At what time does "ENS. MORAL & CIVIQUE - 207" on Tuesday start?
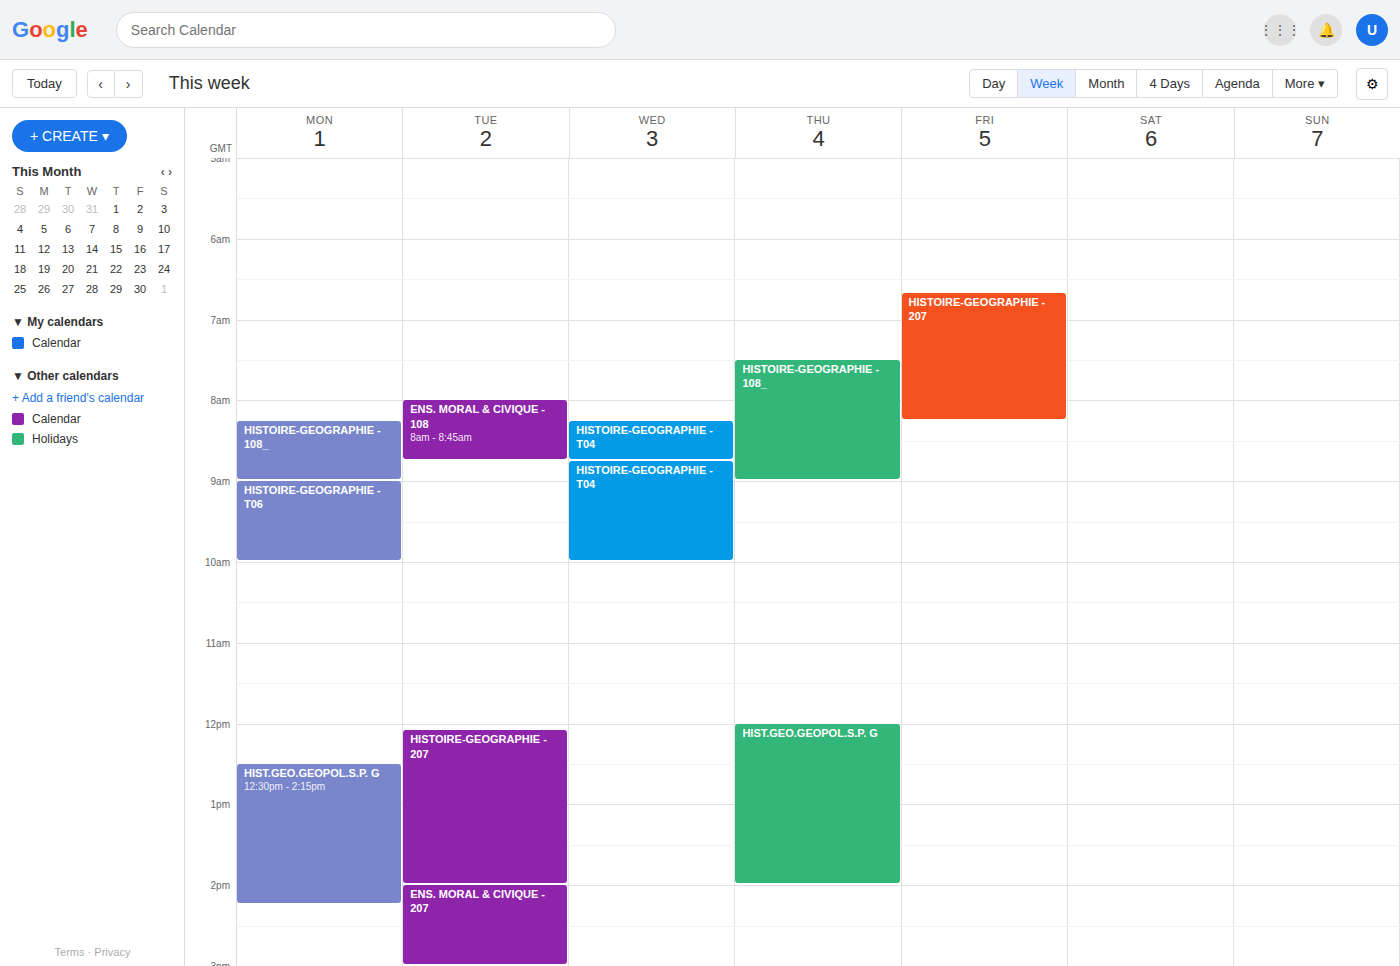
2:00 PM